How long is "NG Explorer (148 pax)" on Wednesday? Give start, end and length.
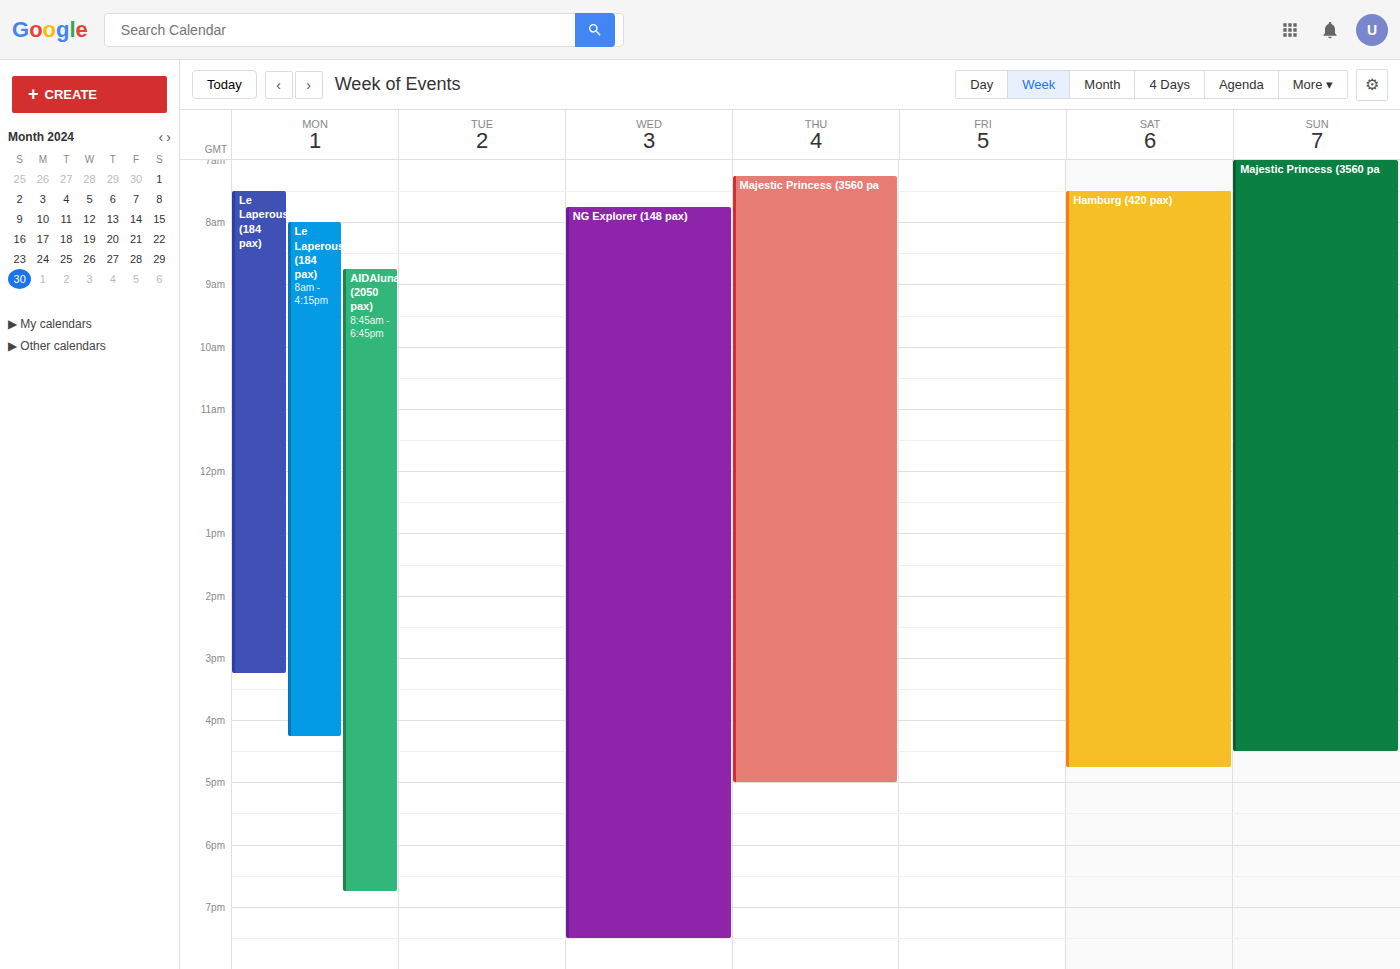
7:45 AM to 7:30 PM, 11 hours 45 minutes